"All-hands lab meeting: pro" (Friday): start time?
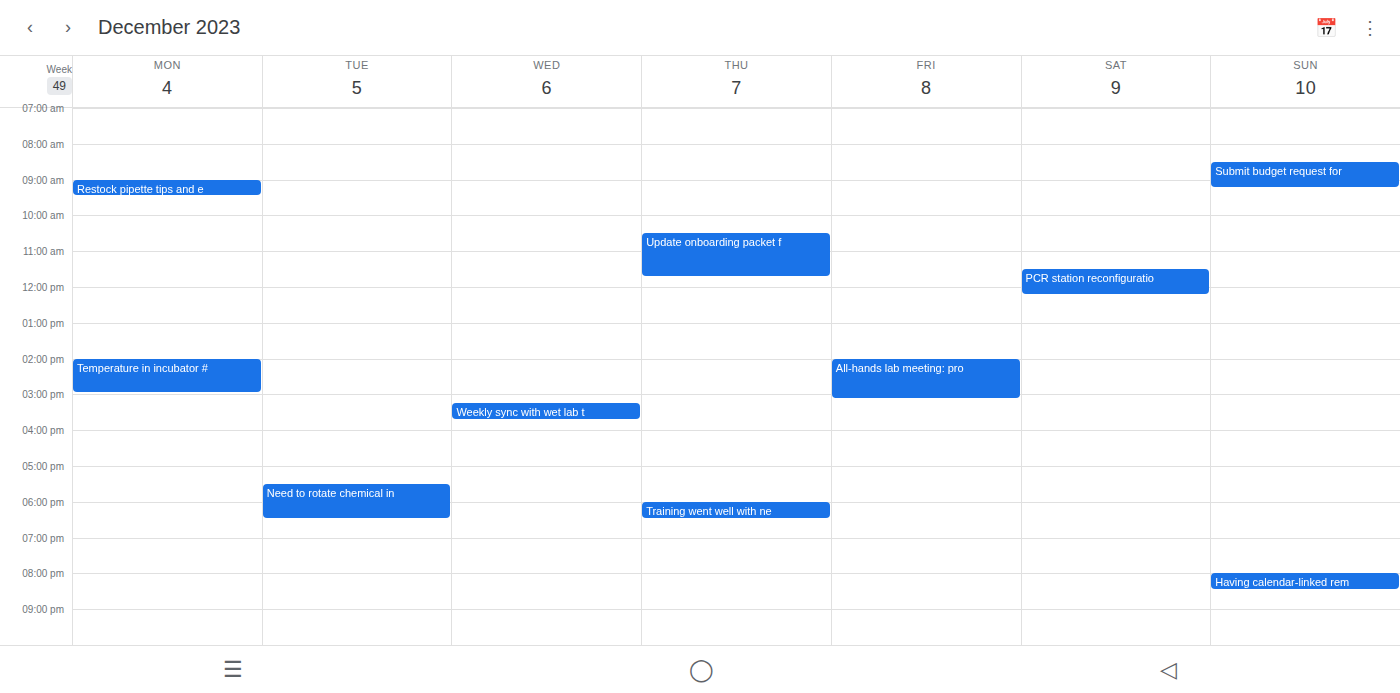
2:00 PM